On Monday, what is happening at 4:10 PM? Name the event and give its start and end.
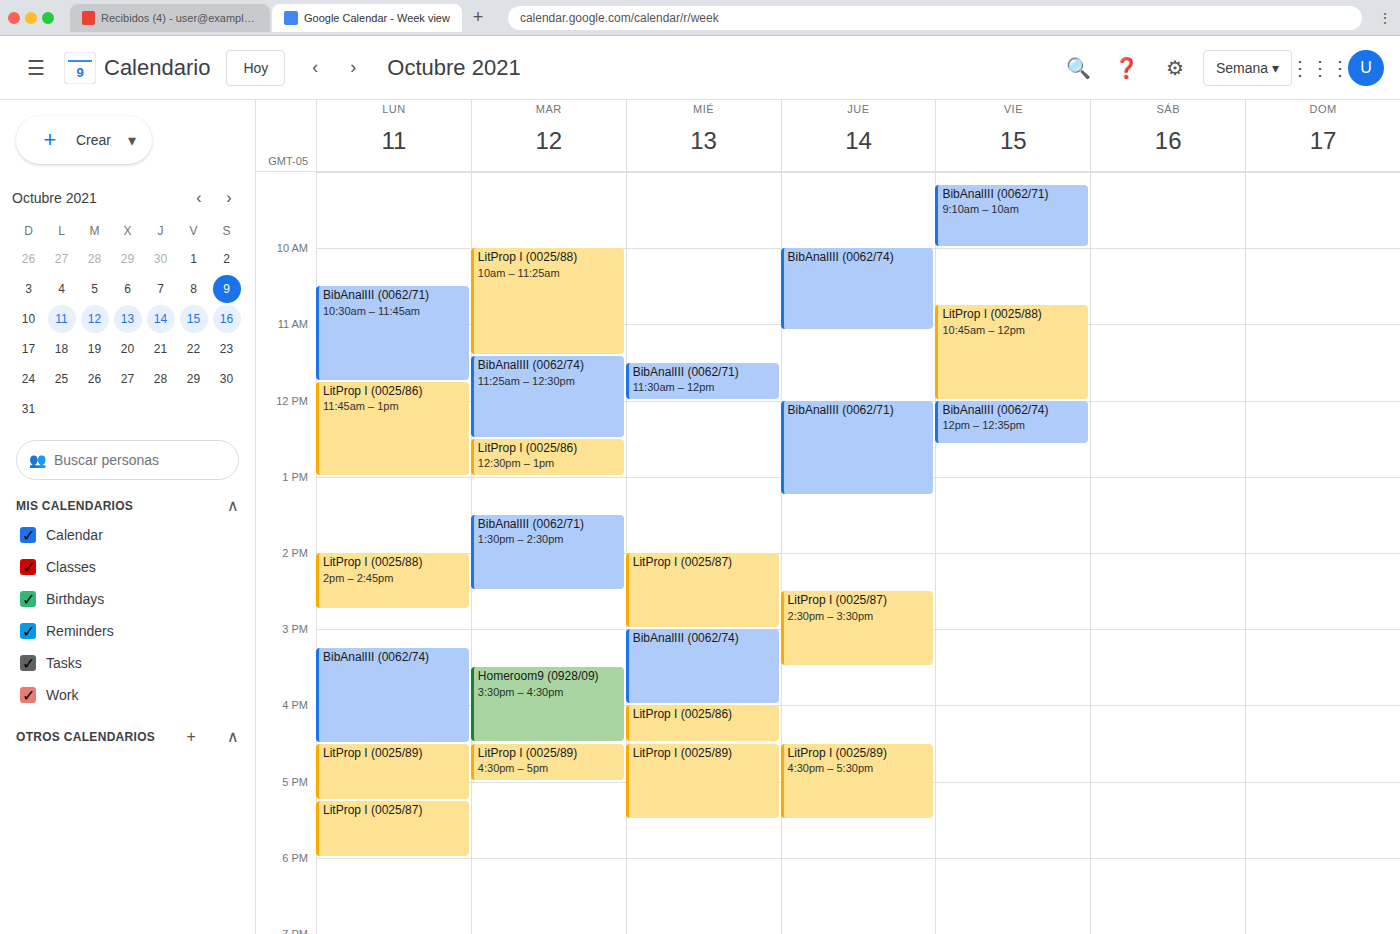
"BibAnalIII (0062/74)", 3:15 PM to 4:30 PM